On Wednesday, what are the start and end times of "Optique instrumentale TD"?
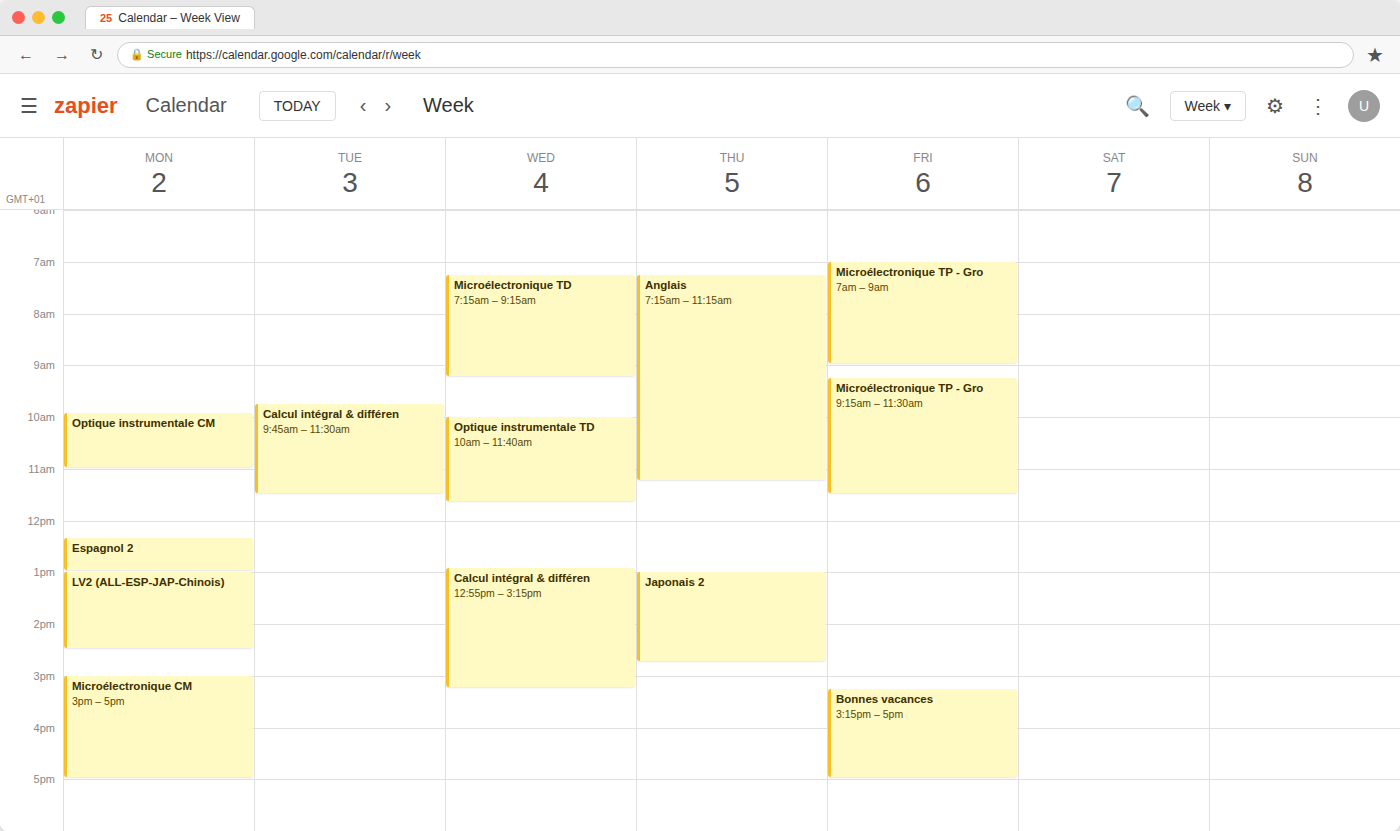
10:00 AM to 11:40 AM